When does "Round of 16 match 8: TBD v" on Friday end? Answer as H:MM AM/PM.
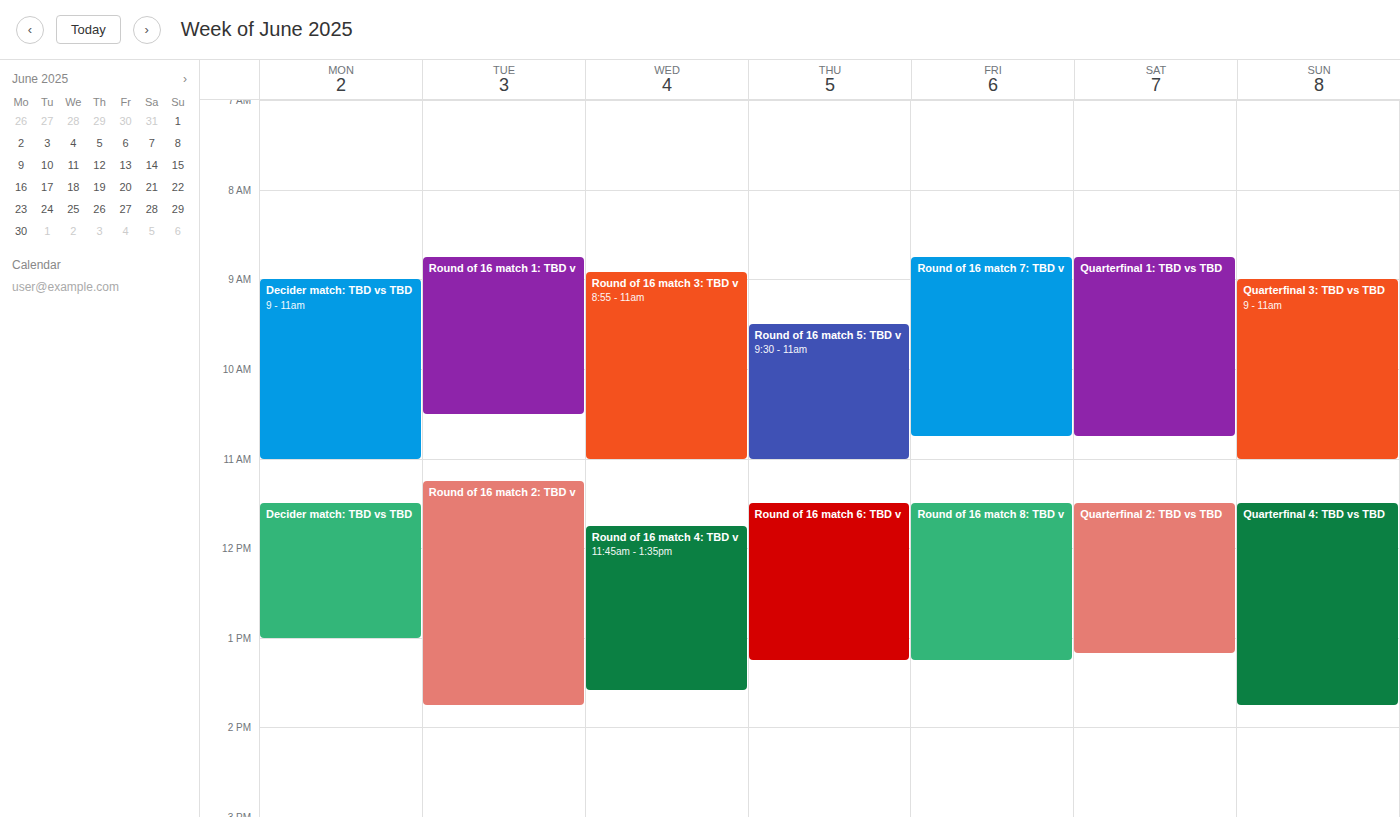
1:15 PM